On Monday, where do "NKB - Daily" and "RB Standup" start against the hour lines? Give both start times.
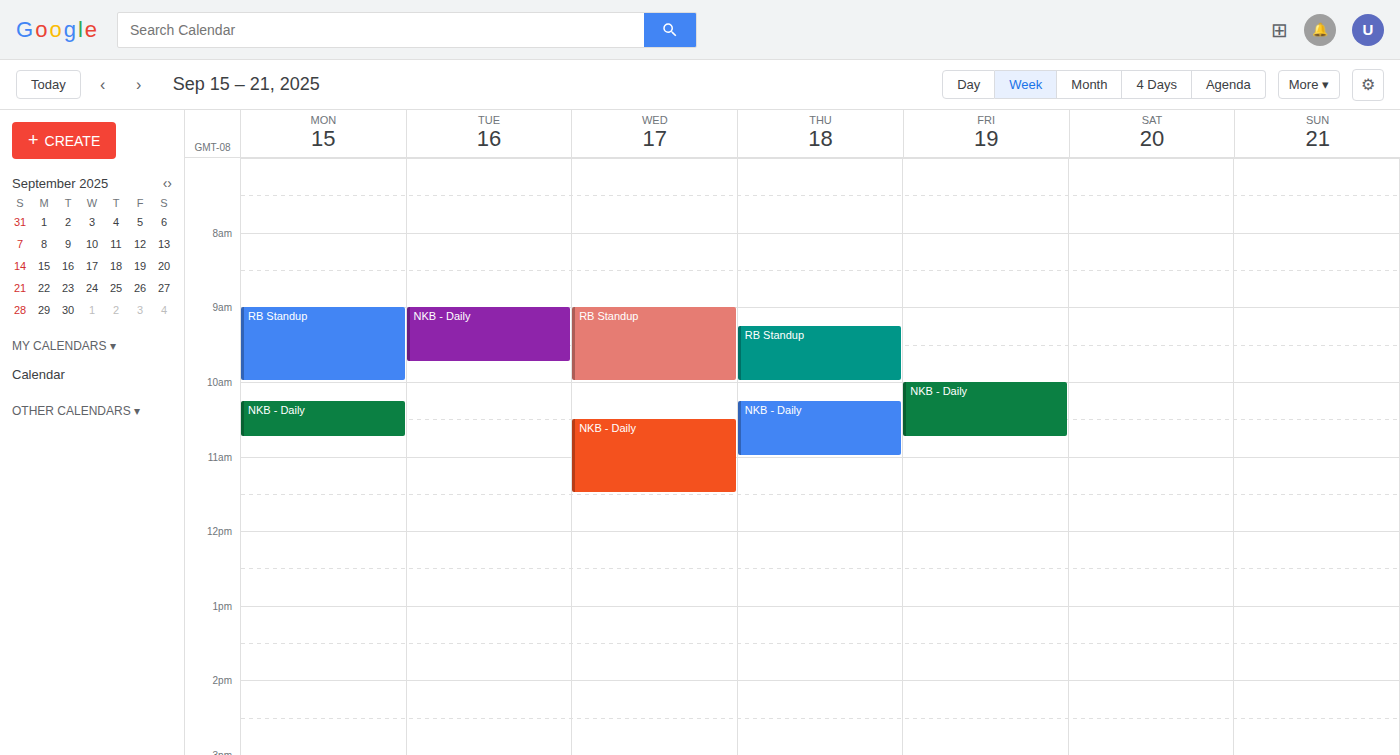
"NKB - Daily": 10:15 AM, neither: a quarter of the way from the 10 AM line to the 11 AM line. "RB Standup": 9:00 AM, exactly on the 9 AM line.